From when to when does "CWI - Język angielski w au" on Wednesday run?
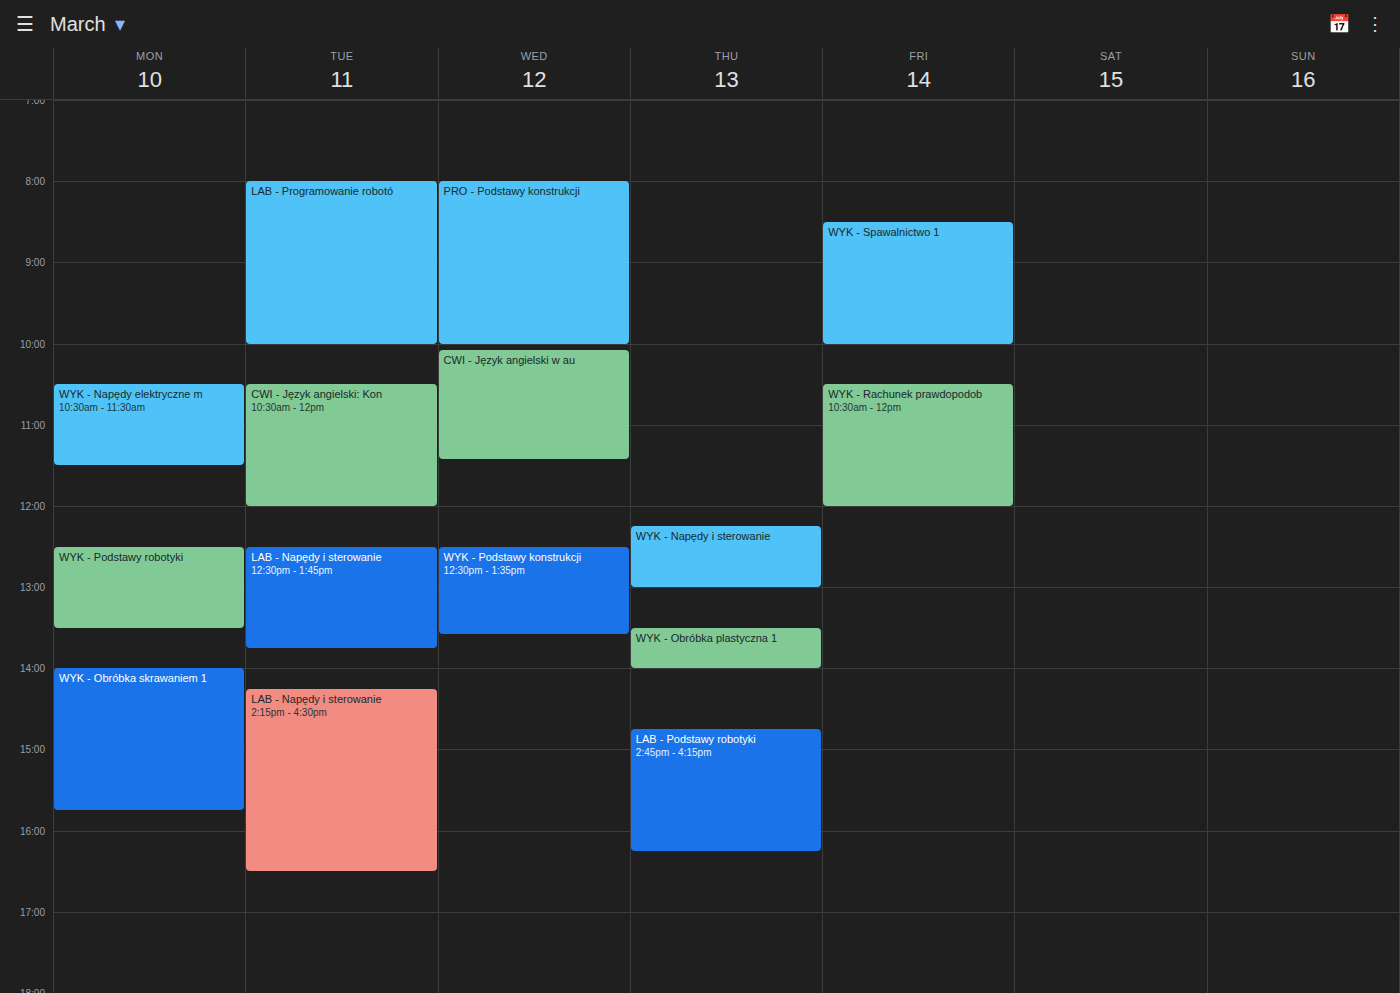
10:05 AM to 11:25 AM